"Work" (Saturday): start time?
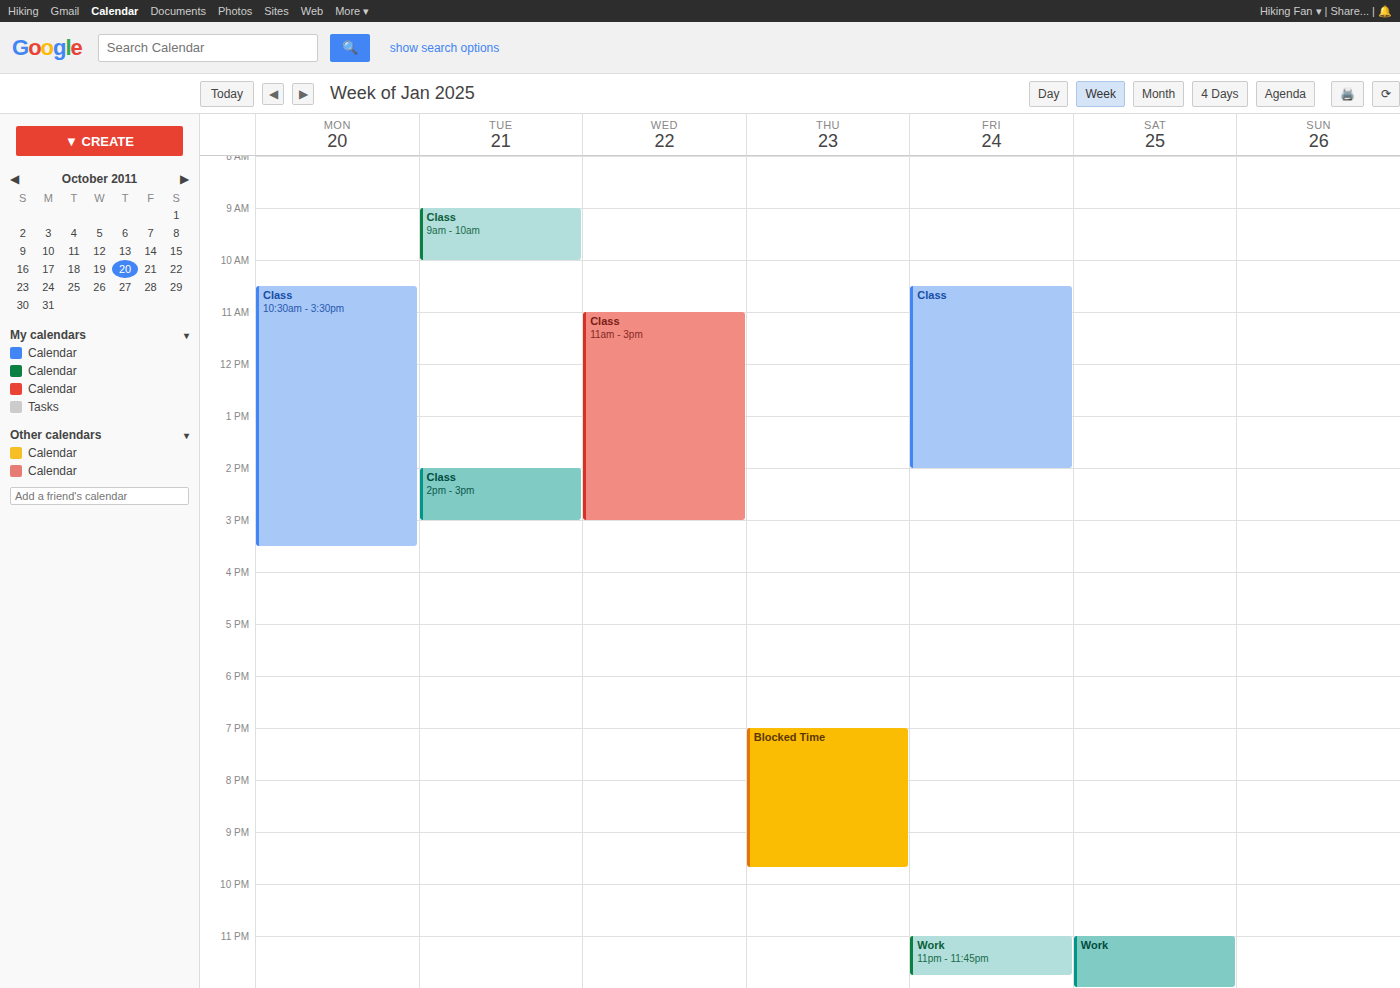
11:00 PM